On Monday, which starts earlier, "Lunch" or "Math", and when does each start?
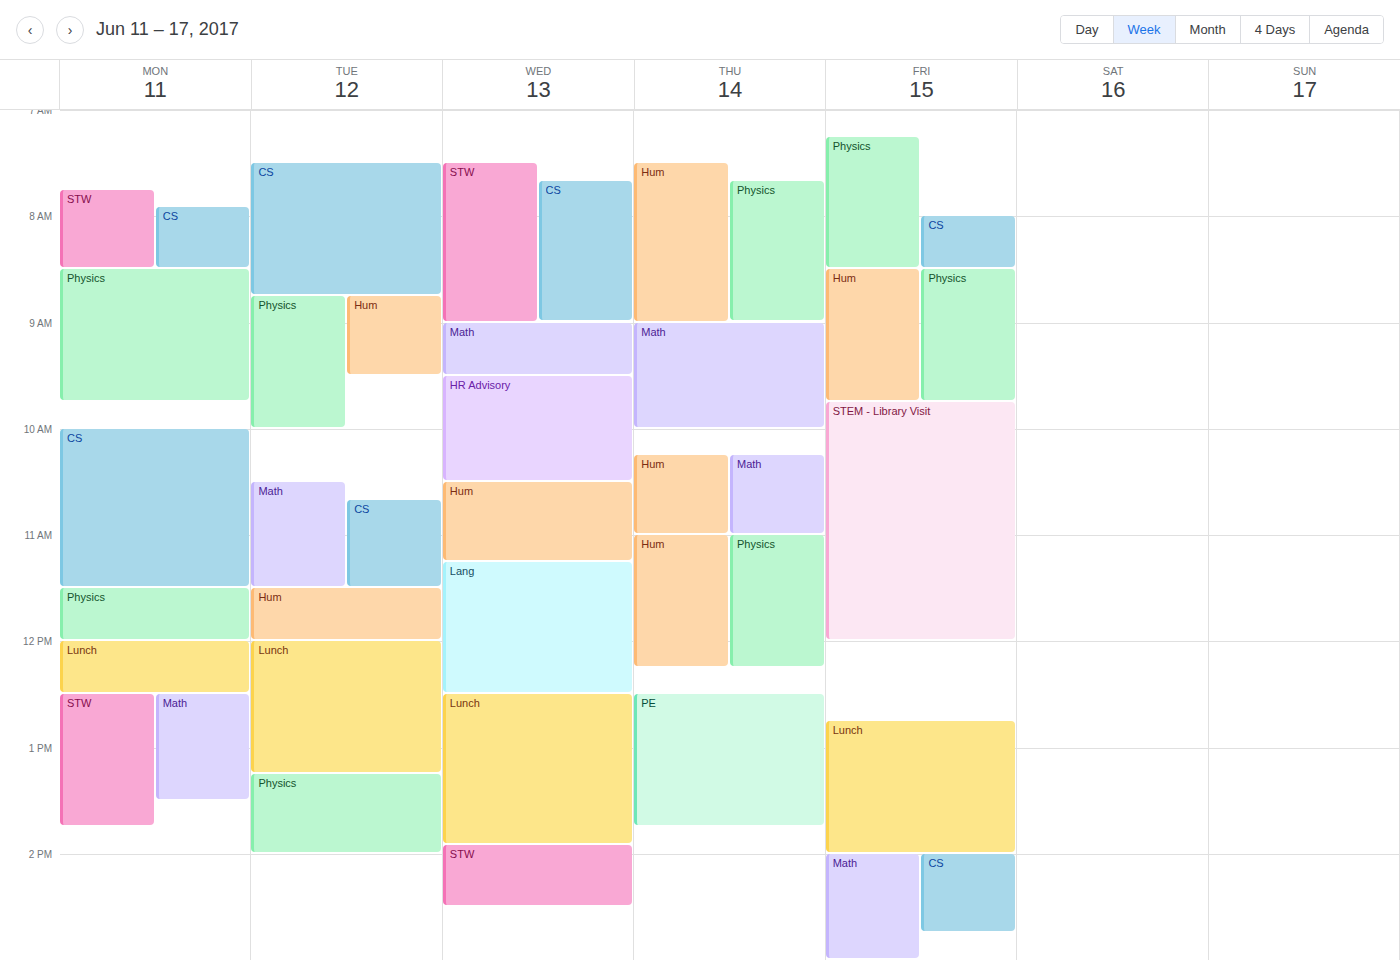
"Lunch" 12:00 PM; "Math" 12:30 PM.